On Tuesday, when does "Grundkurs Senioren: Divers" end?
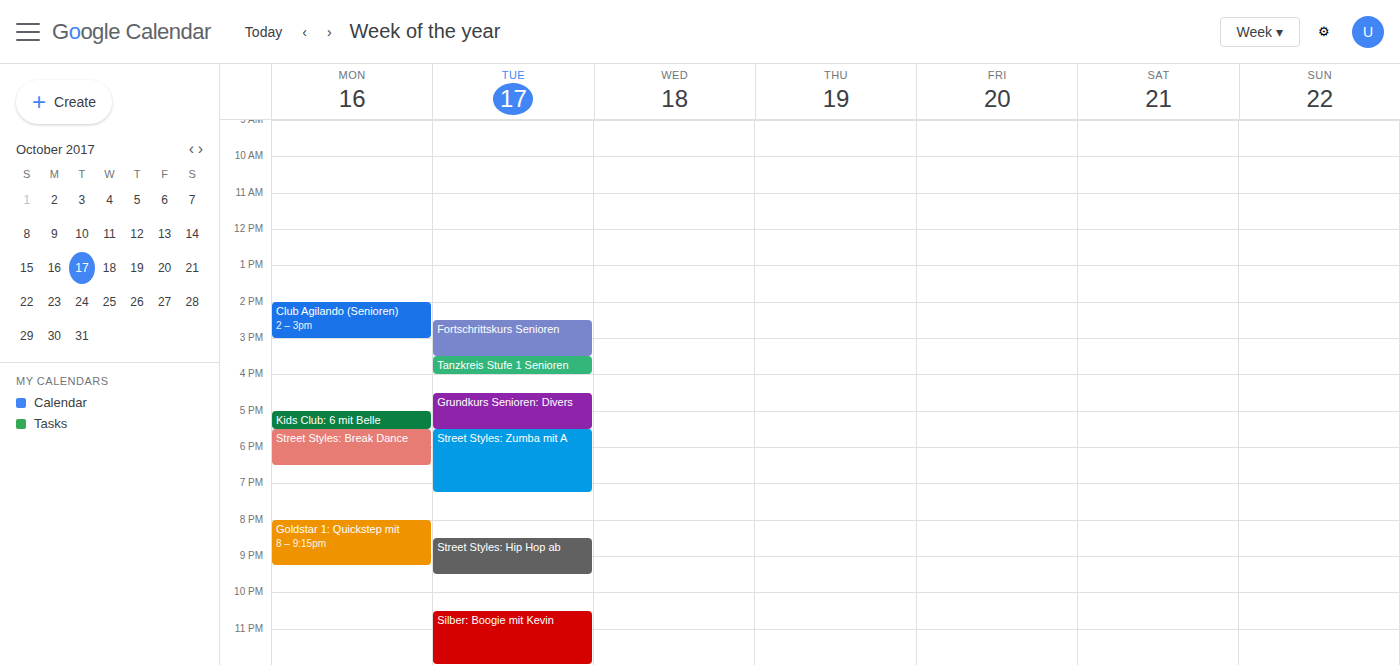
5:30 PM